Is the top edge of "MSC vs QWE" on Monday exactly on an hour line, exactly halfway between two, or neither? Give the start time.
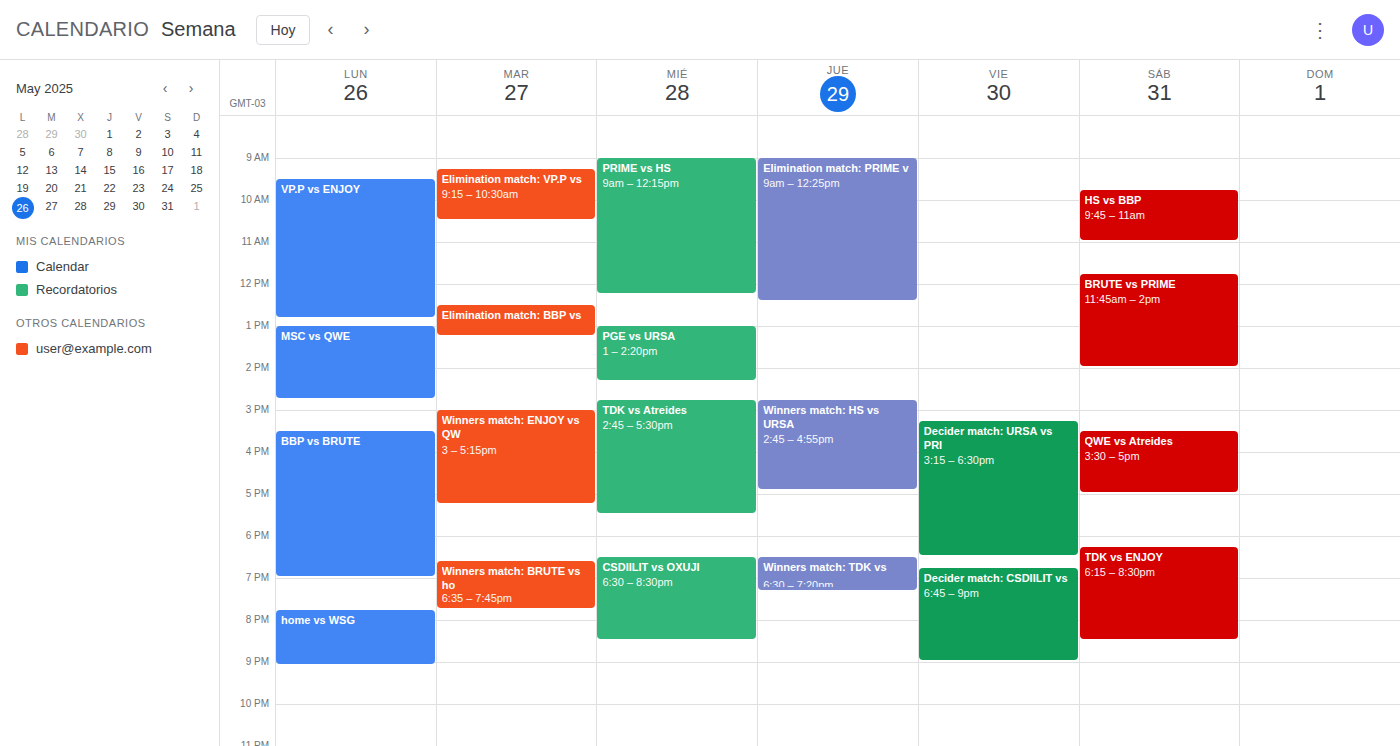
13:00 -- exactly on the 13:00 line.